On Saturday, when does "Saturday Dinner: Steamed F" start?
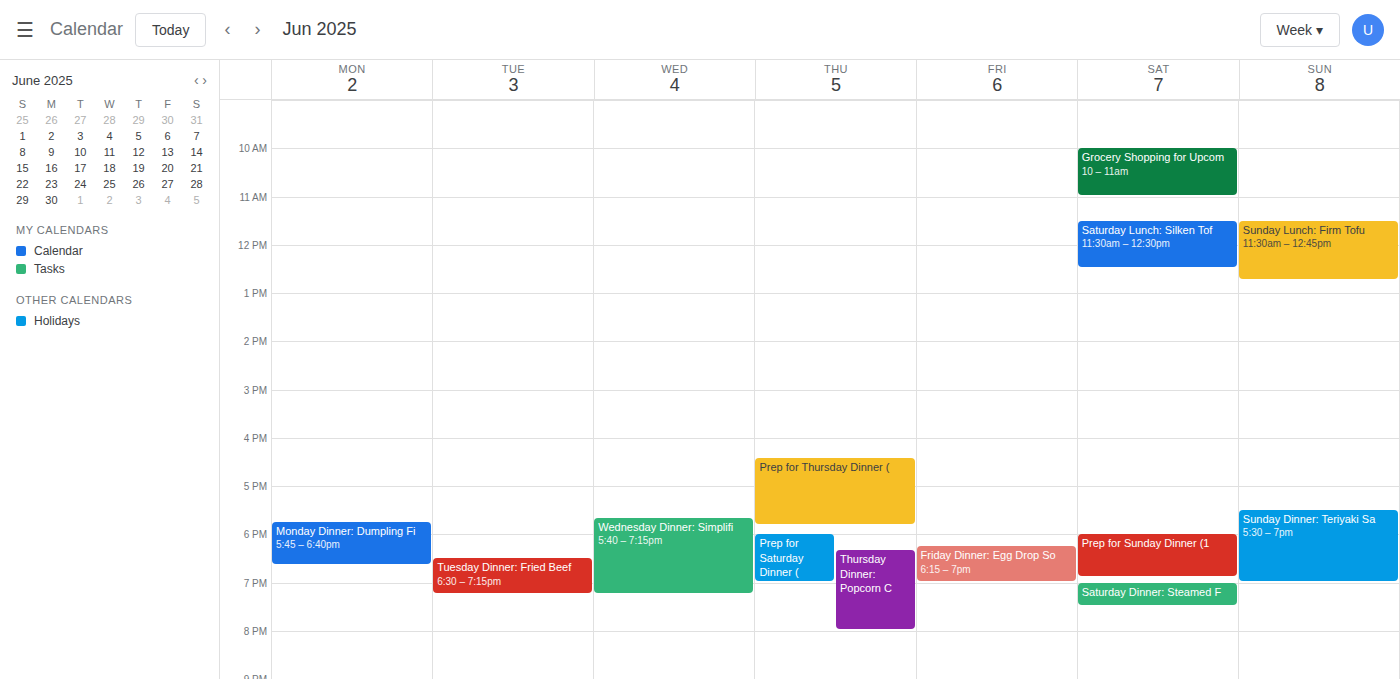
7:00 PM